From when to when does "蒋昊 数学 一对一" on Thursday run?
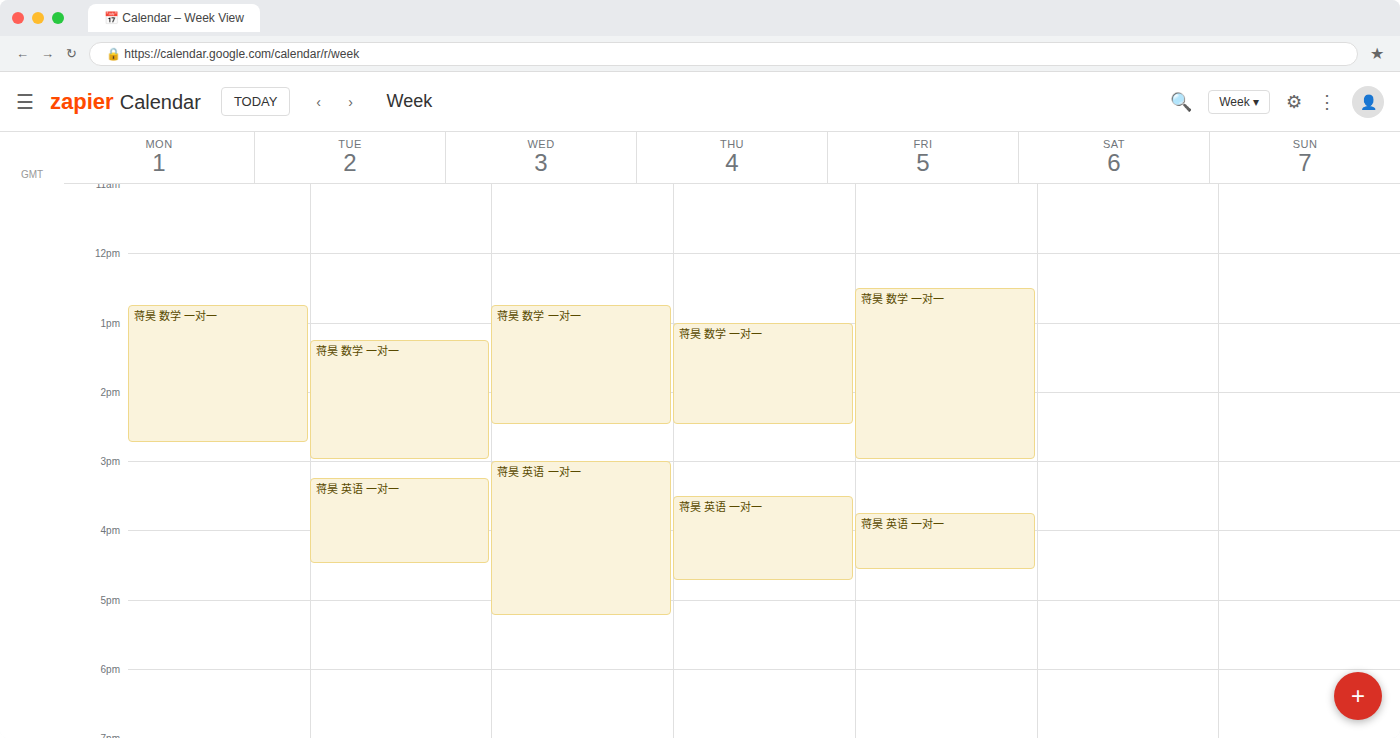
1:00 PM to 2:30 PM